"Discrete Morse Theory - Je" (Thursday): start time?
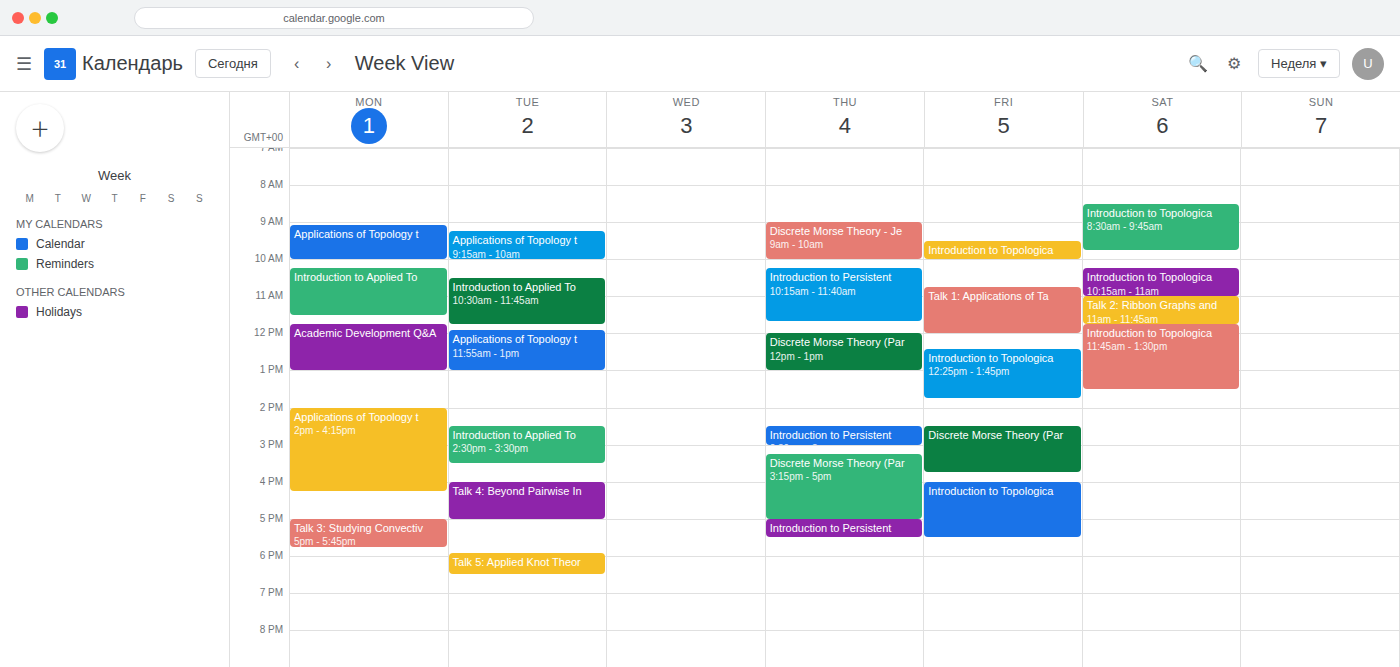
9:00 AM